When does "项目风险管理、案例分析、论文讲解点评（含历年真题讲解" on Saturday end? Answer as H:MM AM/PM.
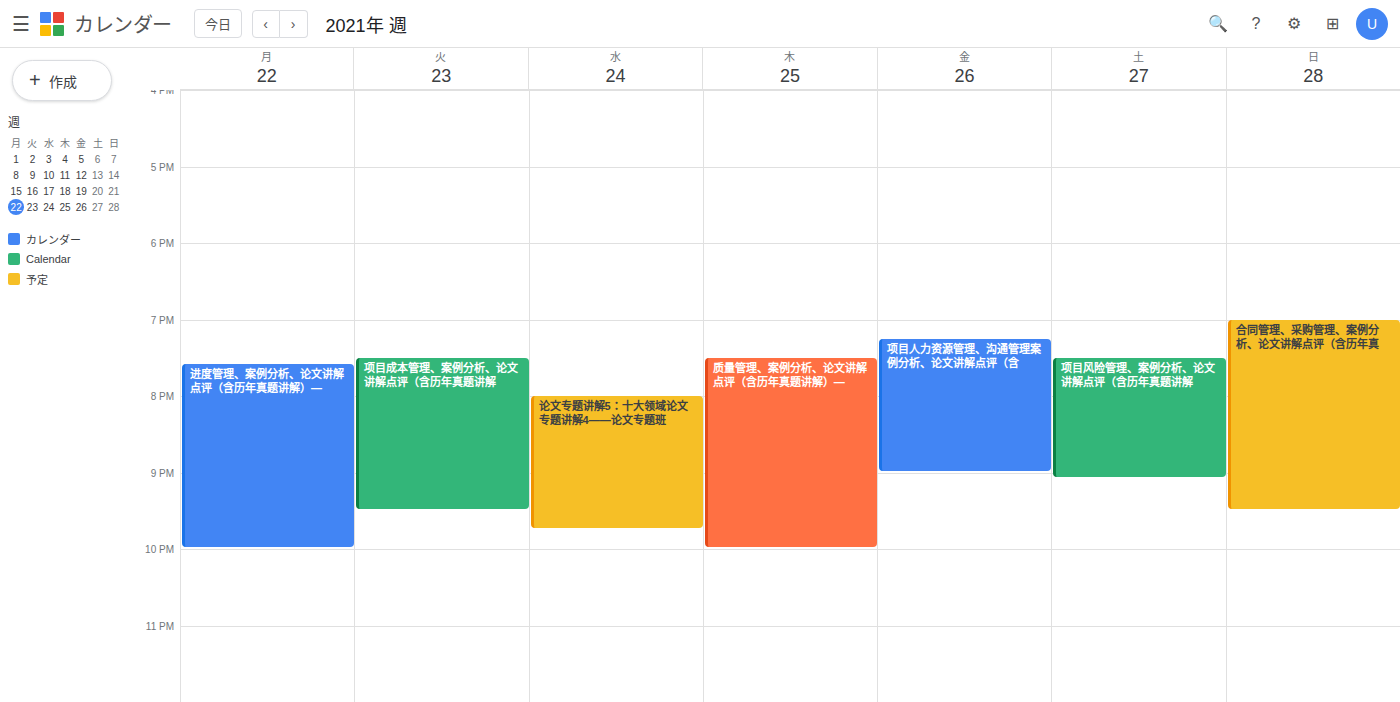
9:05 PM